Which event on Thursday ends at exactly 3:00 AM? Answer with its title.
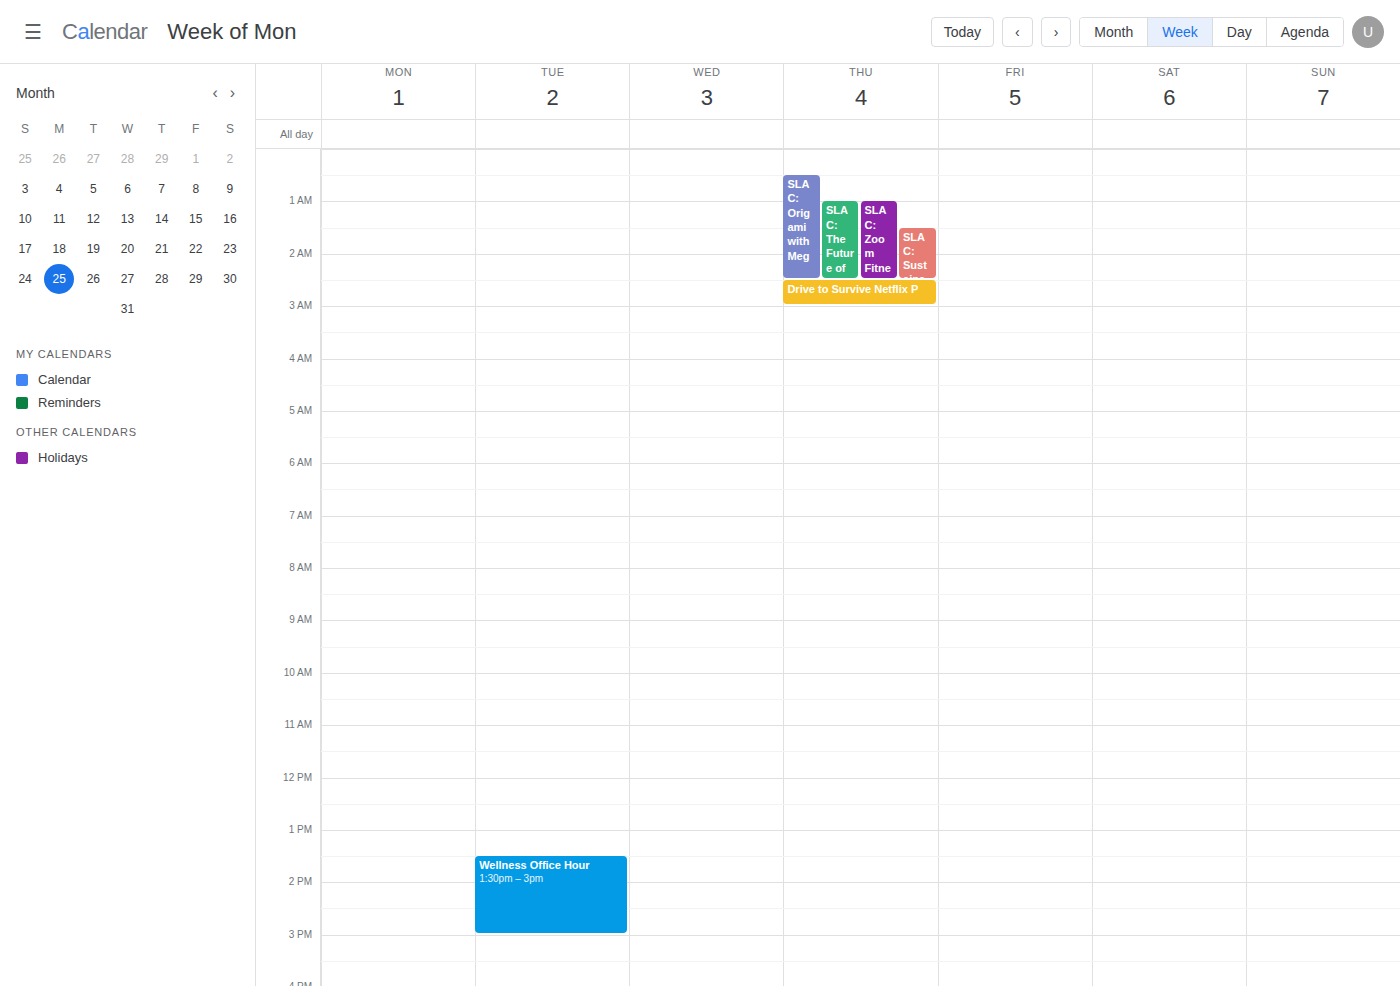
"Drive to Survive Netflix P"